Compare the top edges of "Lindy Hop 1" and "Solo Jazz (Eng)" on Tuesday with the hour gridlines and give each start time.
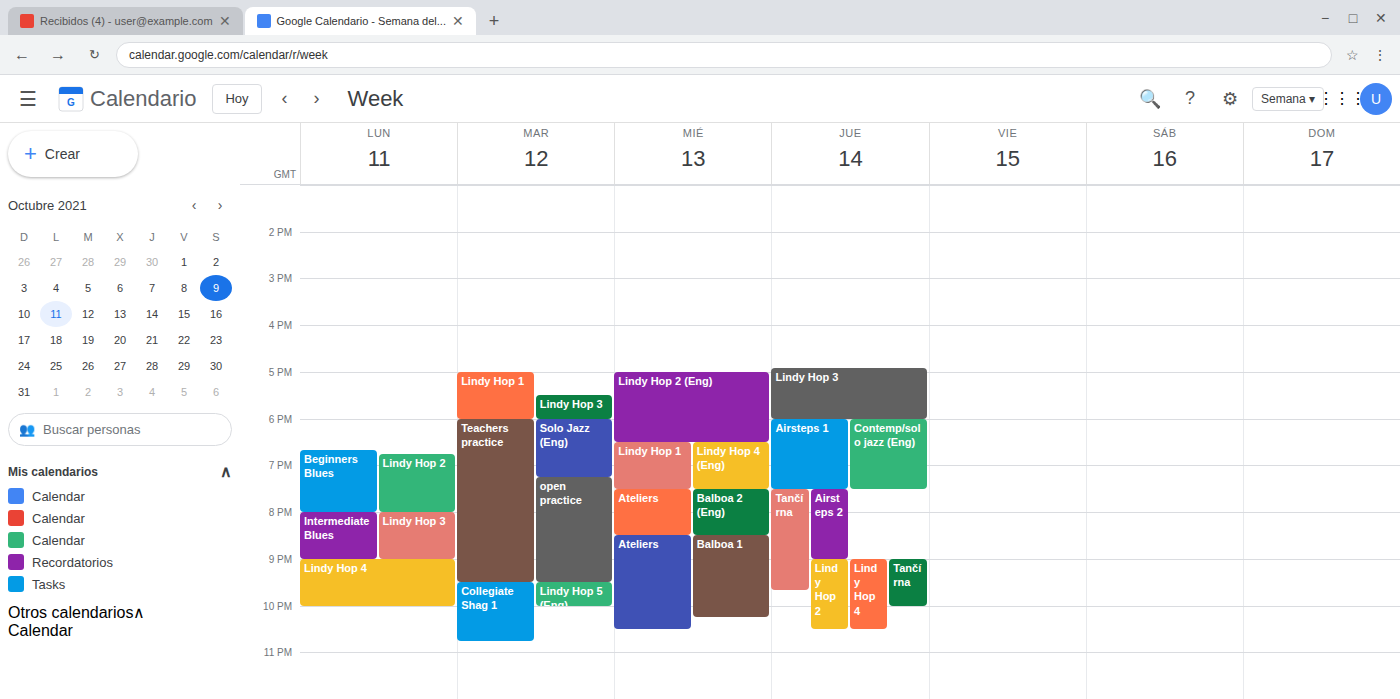
"Lindy Hop 1": 5:00 PM, exactly on the 5 PM line. "Solo Jazz (Eng)": 6:00 PM, exactly on the 6 PM line.